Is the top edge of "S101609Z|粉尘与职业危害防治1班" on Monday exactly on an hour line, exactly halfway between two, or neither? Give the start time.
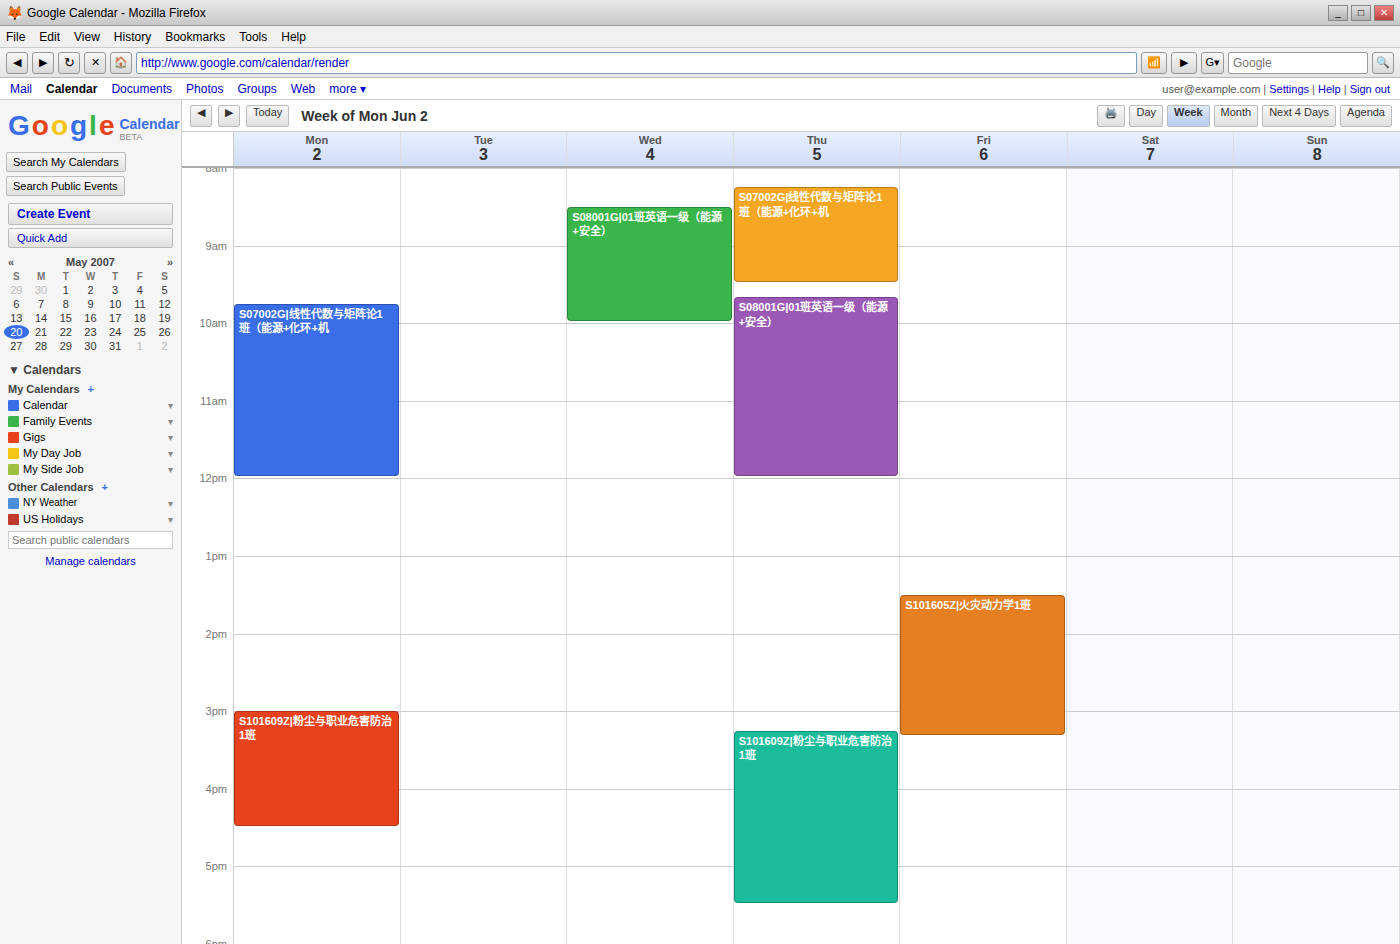
3:00 PM -- exactly on the 3 PM line.